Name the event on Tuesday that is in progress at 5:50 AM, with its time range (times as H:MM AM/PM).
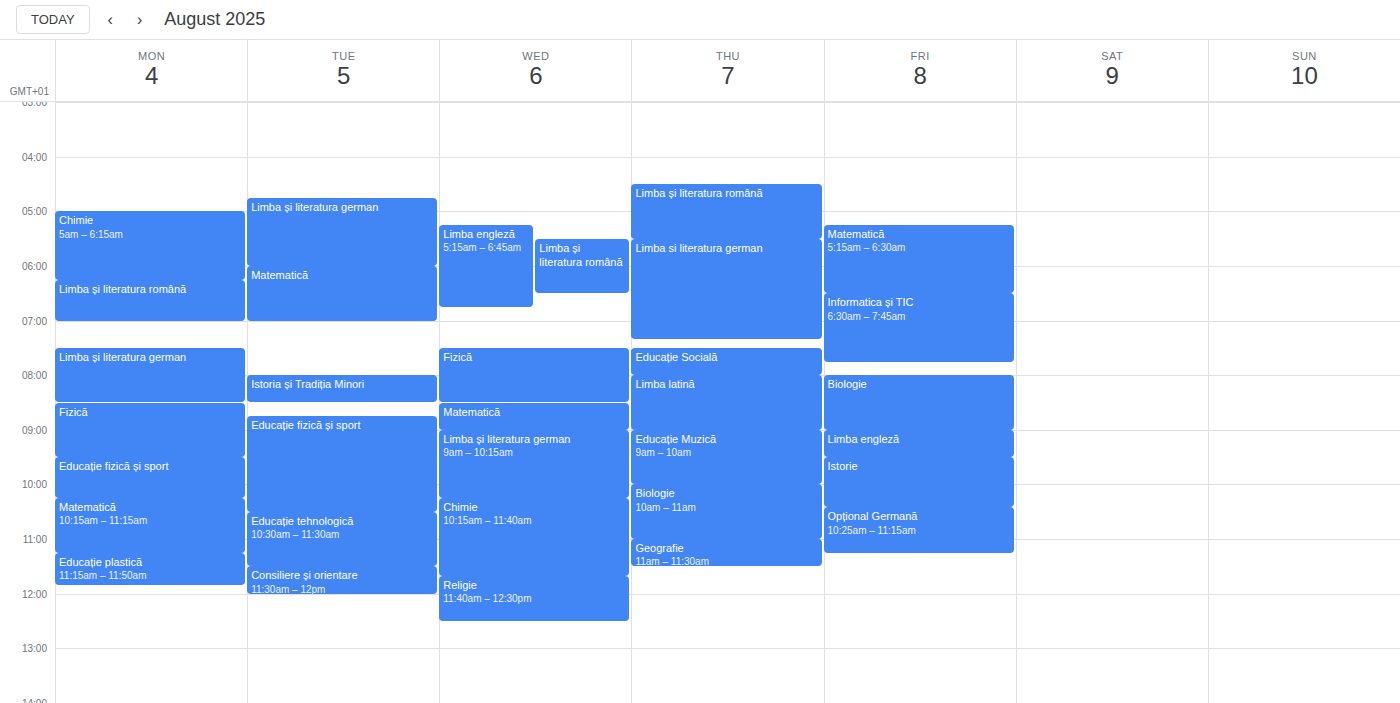
"Limba și literatura german", 4:45 AM to 6:00 AM